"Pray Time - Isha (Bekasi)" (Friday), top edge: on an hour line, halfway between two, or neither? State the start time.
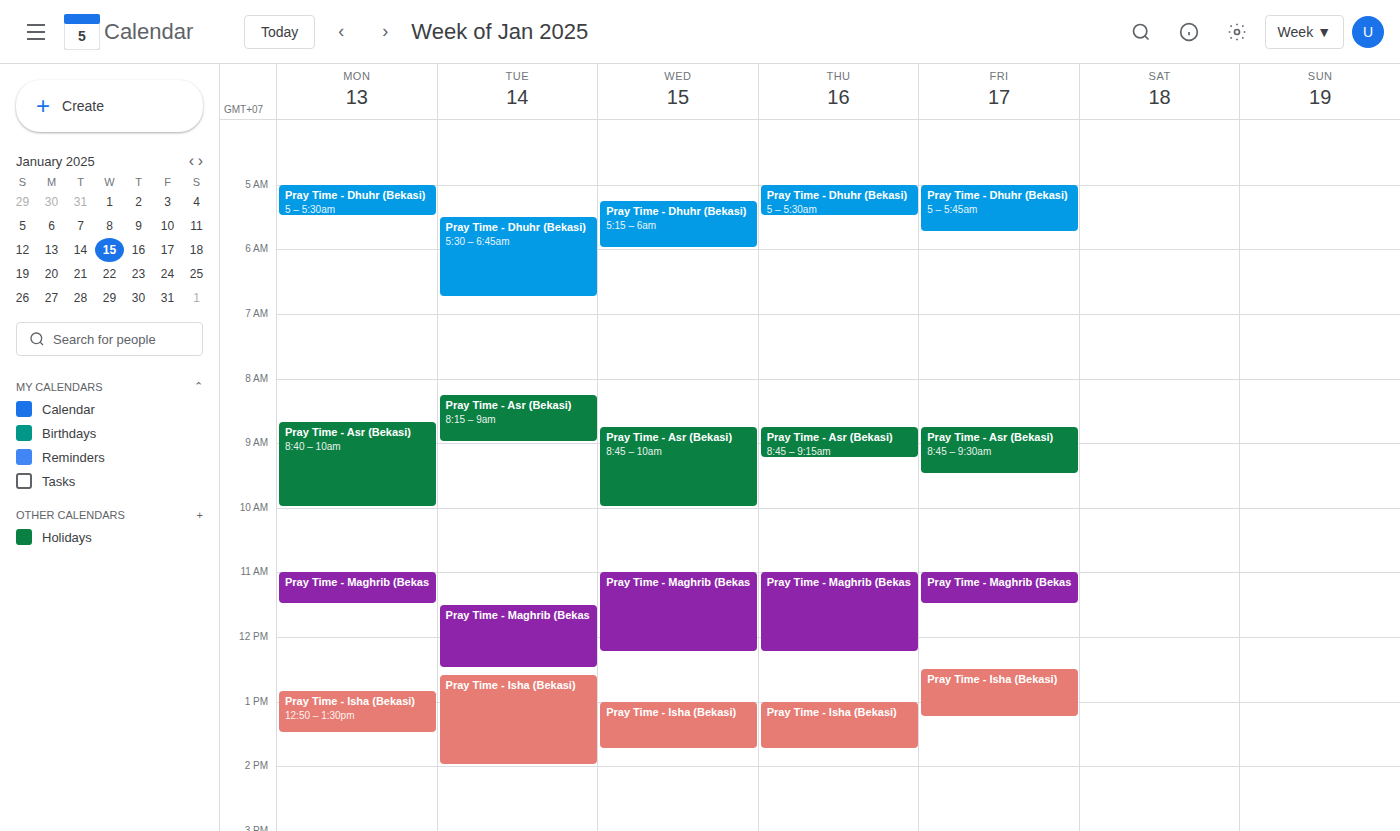
12:30 PM -- halfway between the 12 PM and 1 PM lines.